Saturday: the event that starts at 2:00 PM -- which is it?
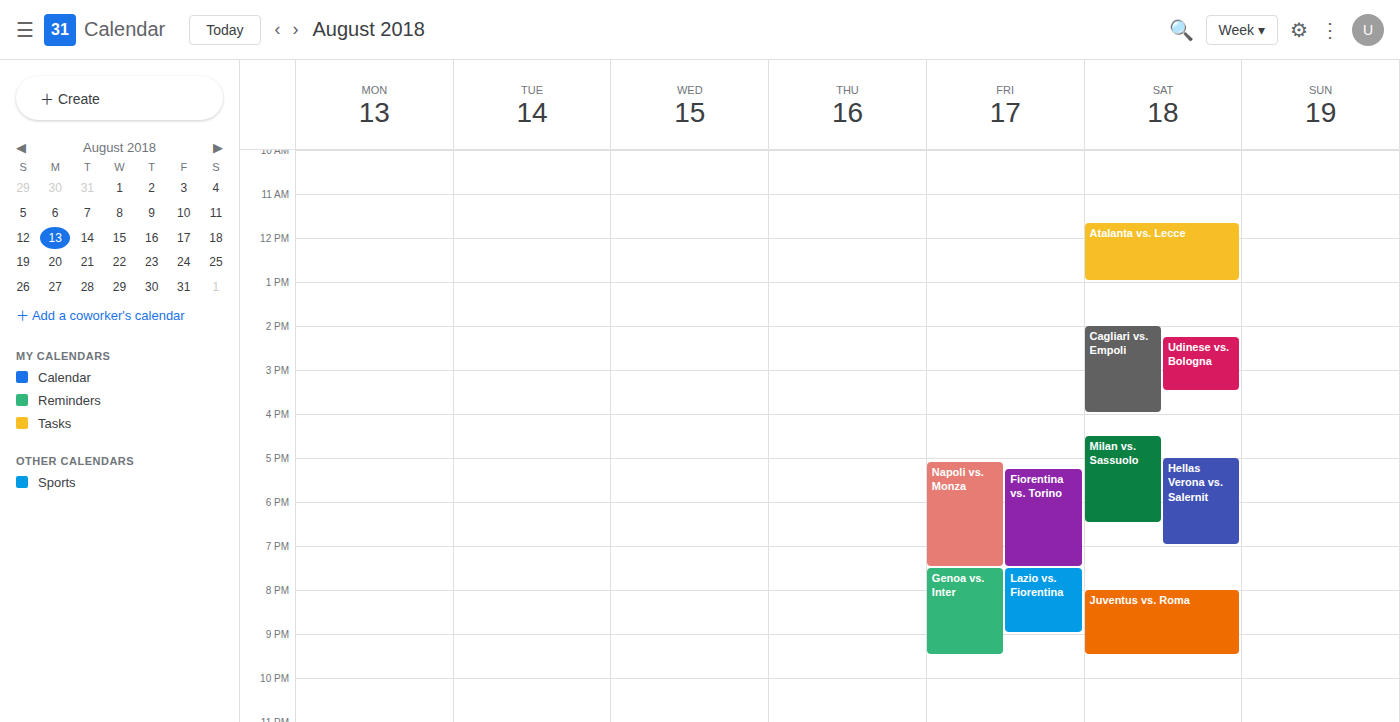
"Cagliari vs. Empoli"